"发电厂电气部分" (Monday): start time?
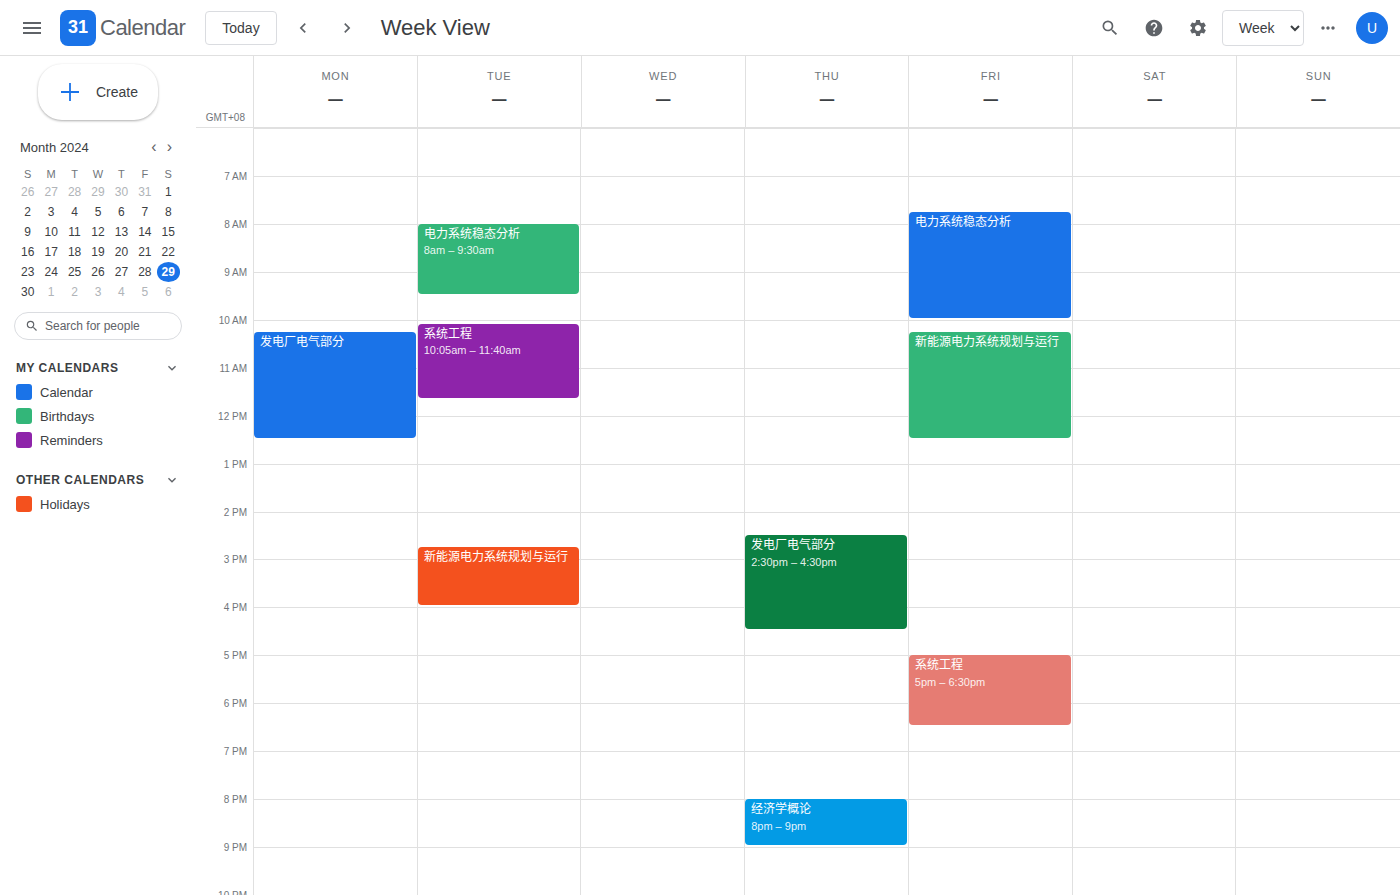
10:15 AM